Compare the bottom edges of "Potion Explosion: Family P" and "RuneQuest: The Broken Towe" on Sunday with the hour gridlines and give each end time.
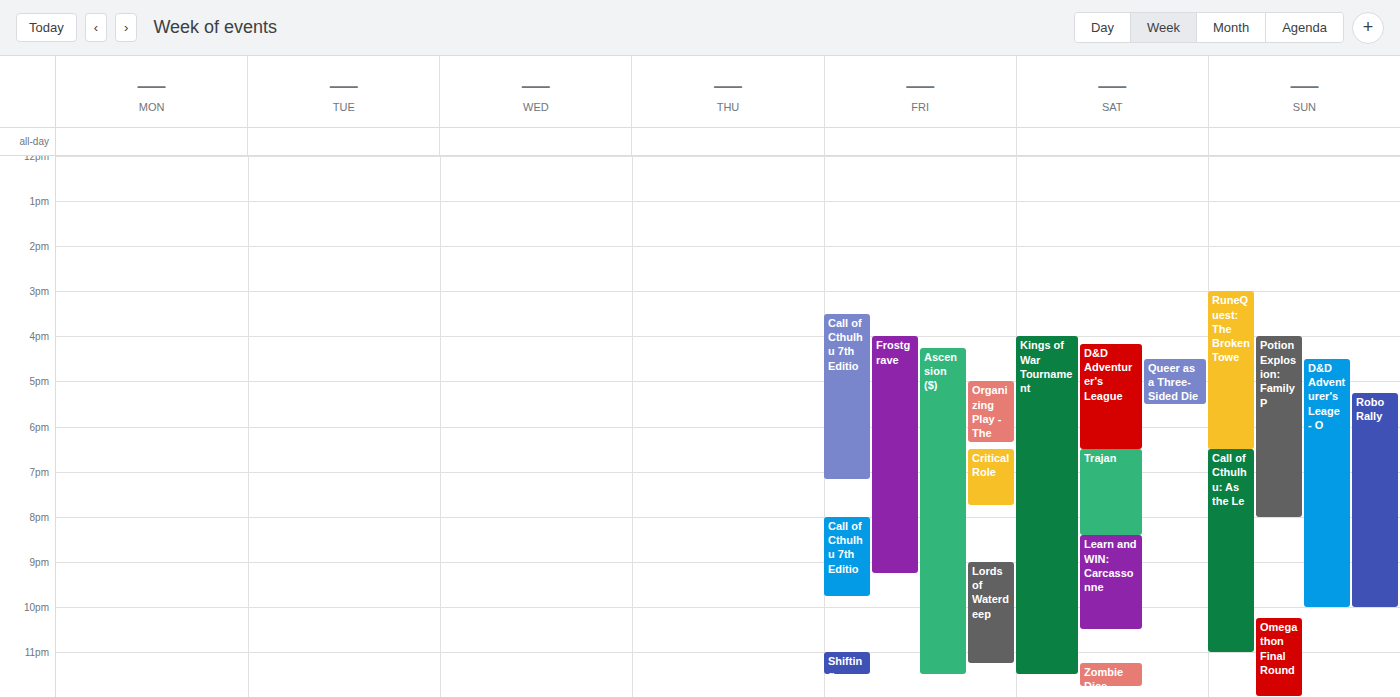
"Potion Explosion: Family P": 8:00 PM, exactly on the 8 PM line. "RuneQuest: The Broken Towe": 6:30 PM, halfway between the 6 PM and 7 PM lines.